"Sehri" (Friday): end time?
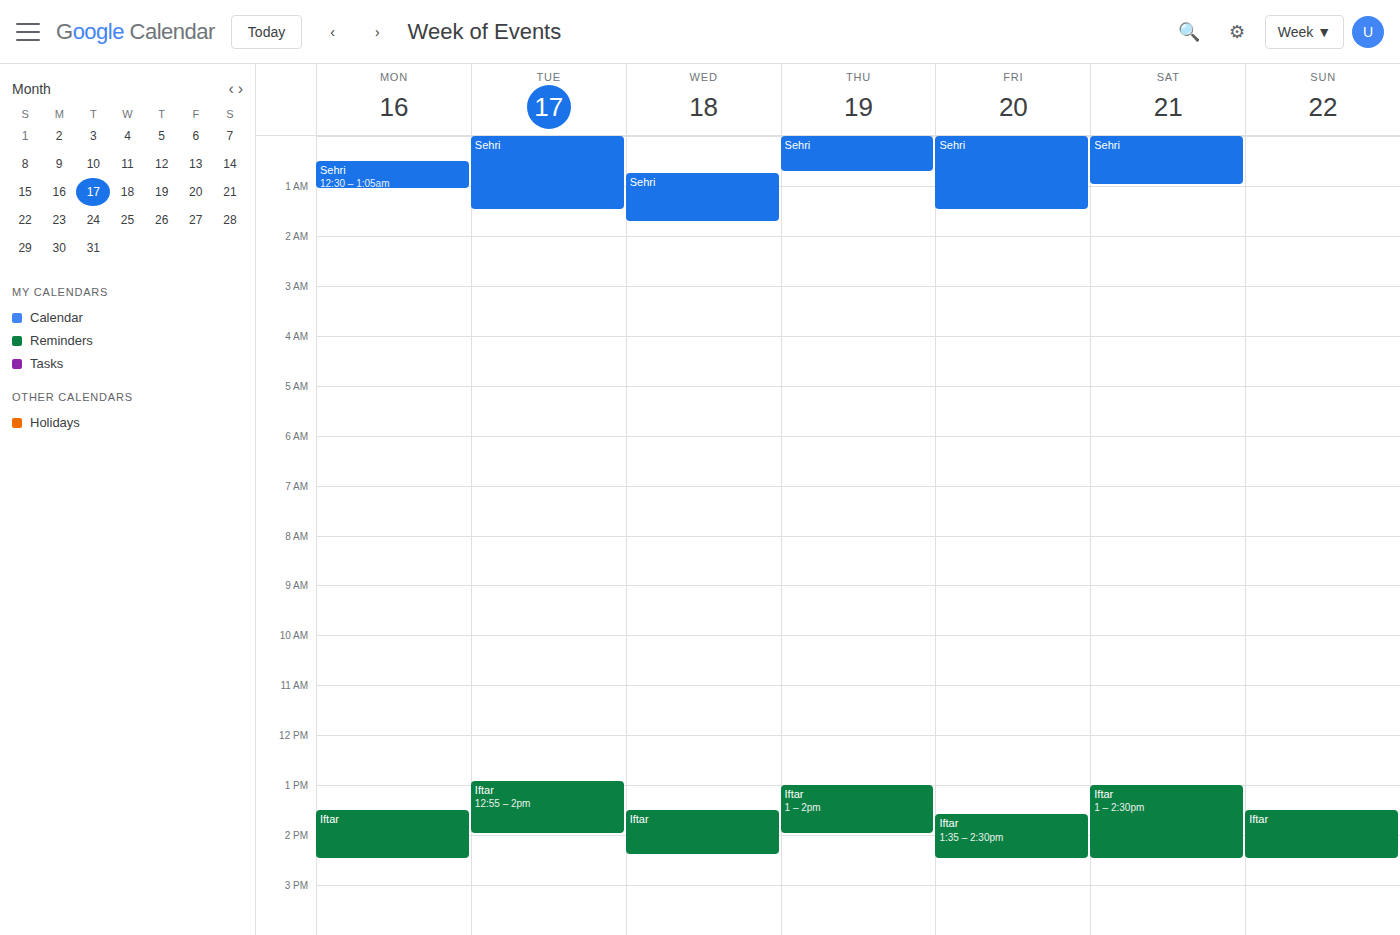
1:30 AM